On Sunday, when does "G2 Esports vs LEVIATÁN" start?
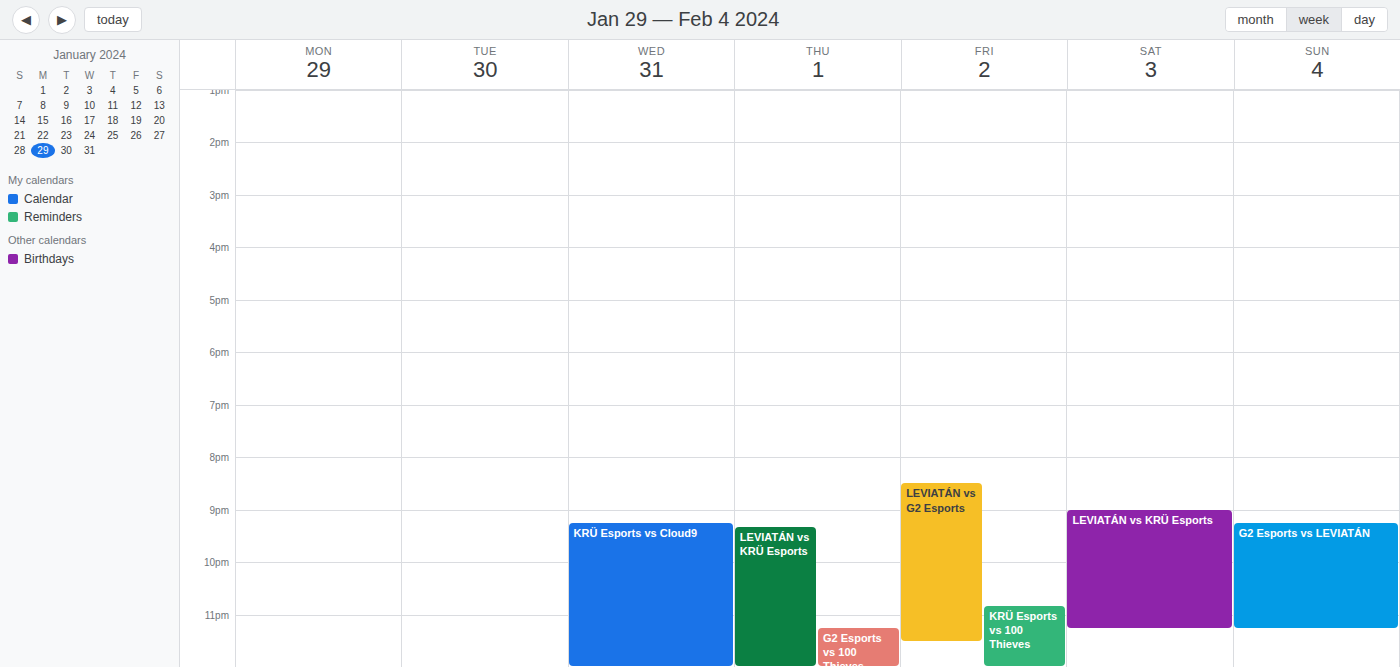
9:15 PM